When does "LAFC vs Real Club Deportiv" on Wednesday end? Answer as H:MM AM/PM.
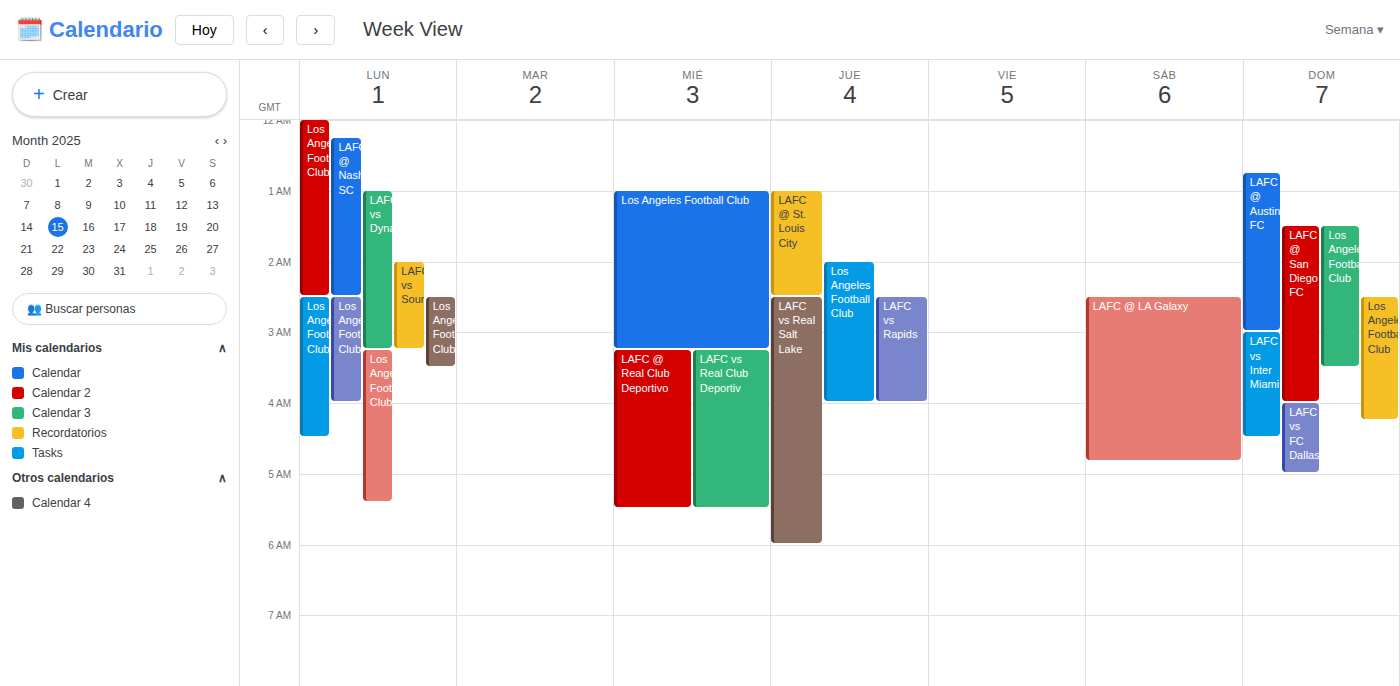
5:30 AM